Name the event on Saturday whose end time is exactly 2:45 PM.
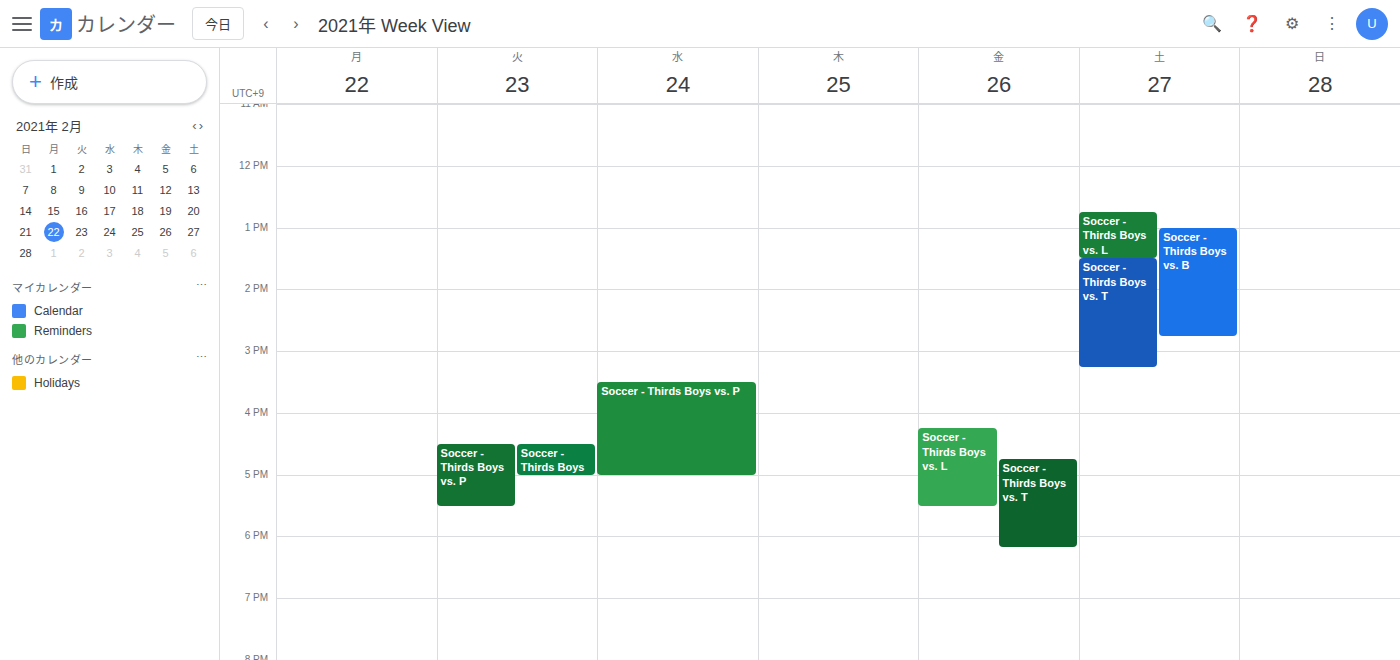
"Soccer - Thirds Boys vs. B"